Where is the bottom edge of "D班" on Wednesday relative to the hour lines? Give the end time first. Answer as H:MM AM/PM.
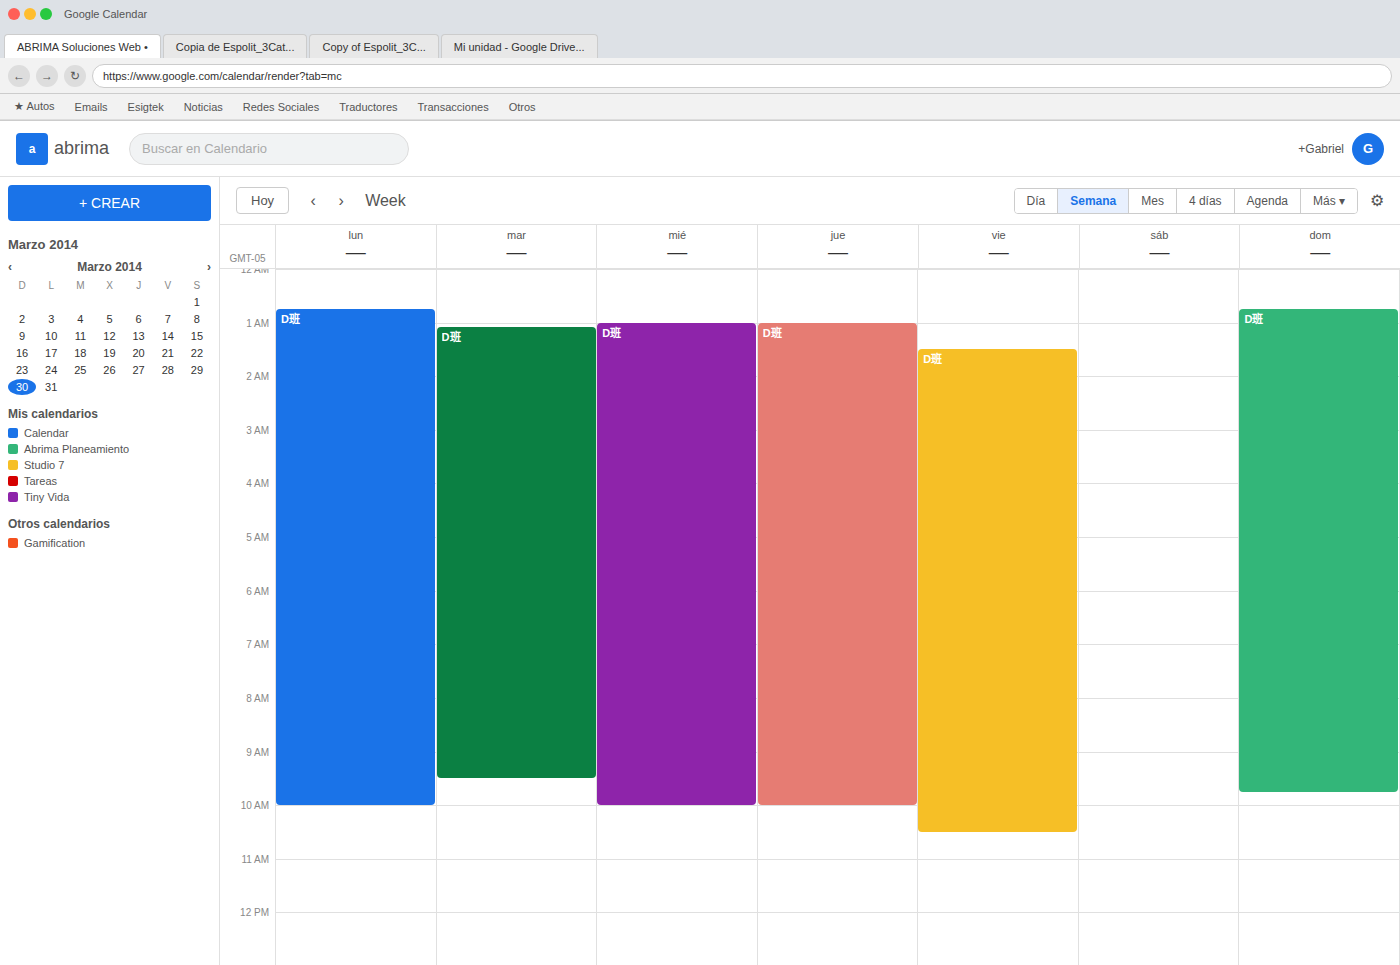
10:00 AM -- exactly on the 10 AM line.